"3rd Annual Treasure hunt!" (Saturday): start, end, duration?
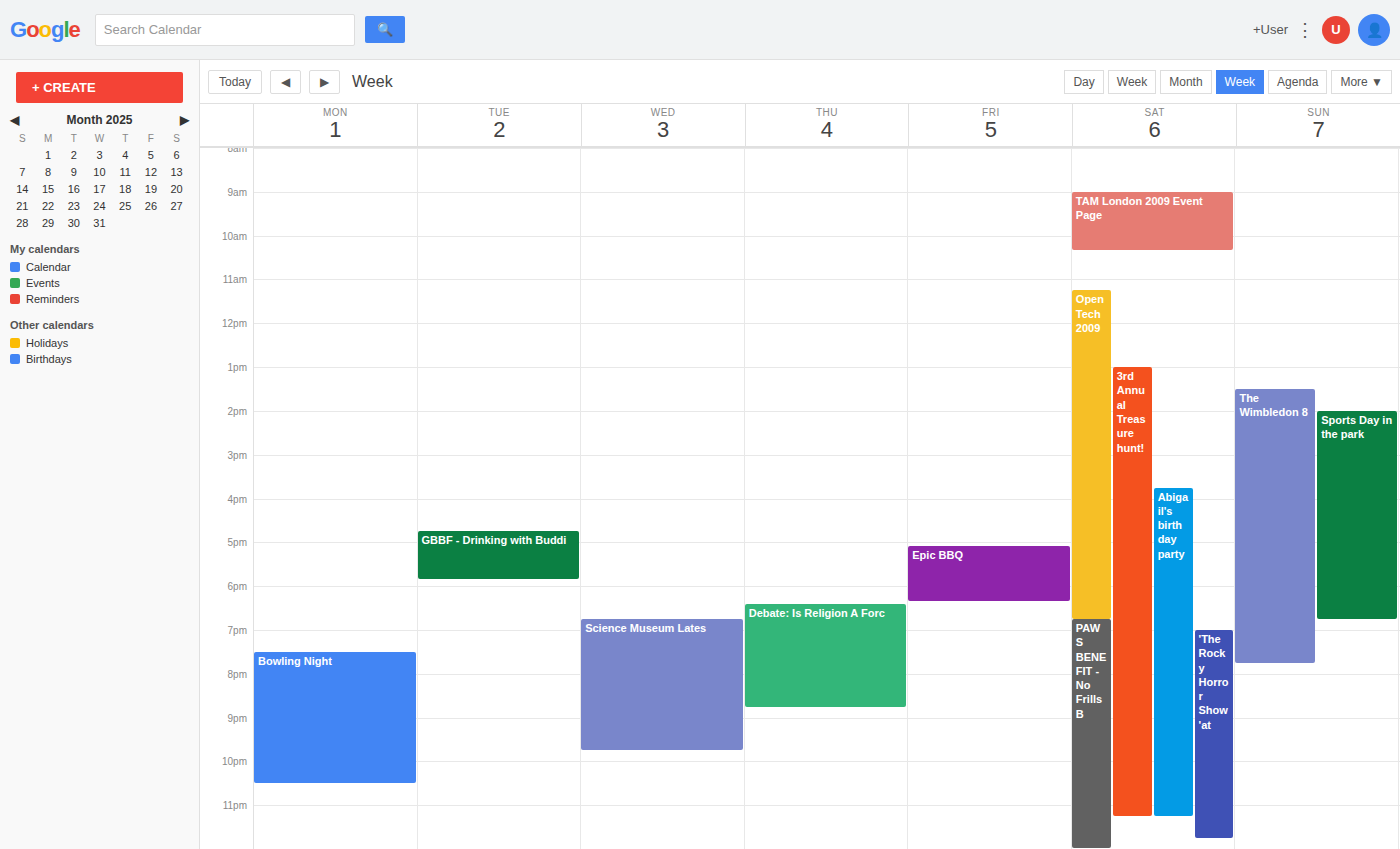
1:00 PM to 11:15 PM, 10 hours 15 minutes